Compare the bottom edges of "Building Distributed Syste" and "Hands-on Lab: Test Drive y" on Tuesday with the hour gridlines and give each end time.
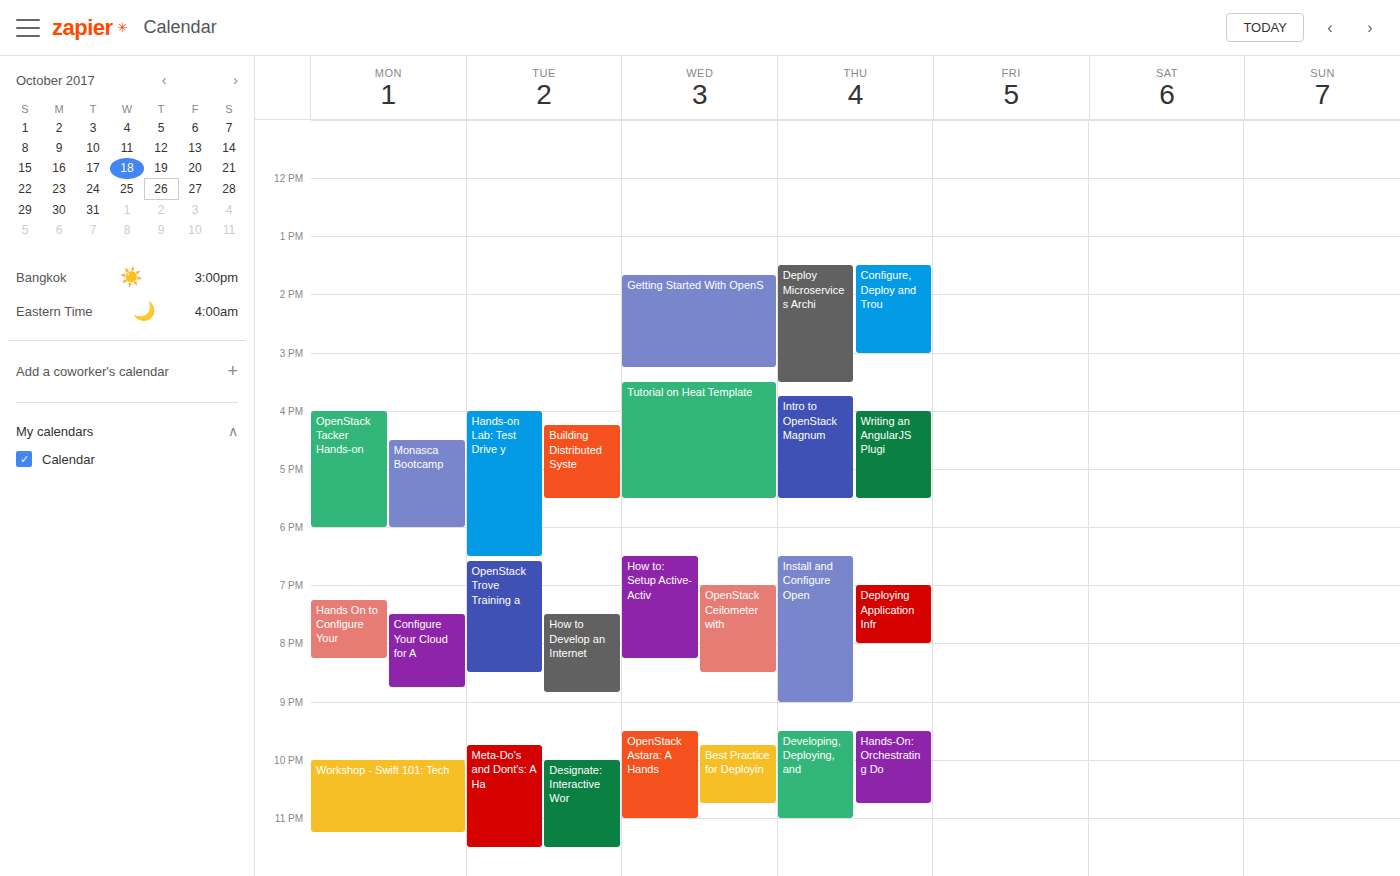
"Building Distributed Syste": 5:30 PM, halfway between the 5 PM and 6 PM lines. "Hands-on Lab: Test Drive y": 6:30 PM, halfway between the 6 PM and 7 PM lines.